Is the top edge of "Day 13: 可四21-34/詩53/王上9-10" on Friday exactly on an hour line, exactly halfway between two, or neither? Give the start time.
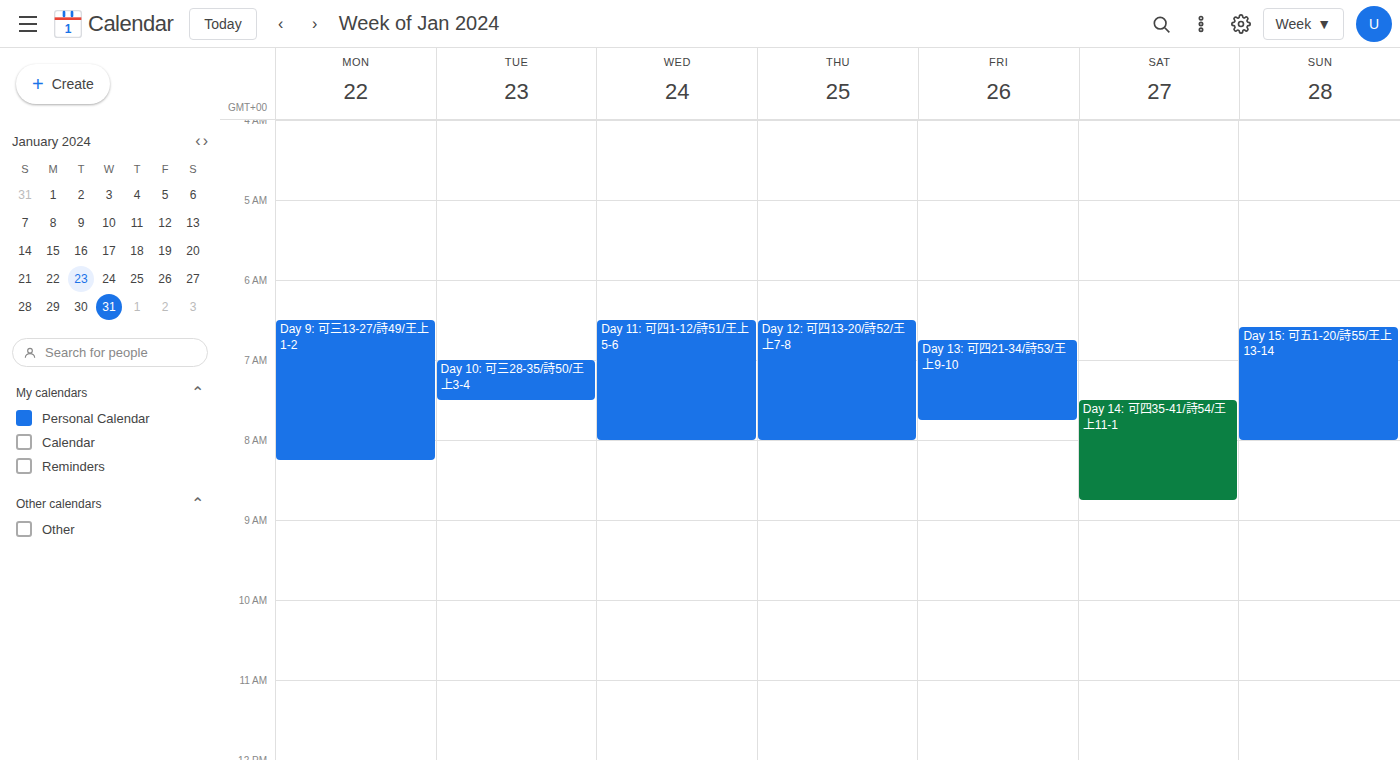
6:45 AM -- neither: three quarters of the way from the 6 AM line to the 7 AM line.